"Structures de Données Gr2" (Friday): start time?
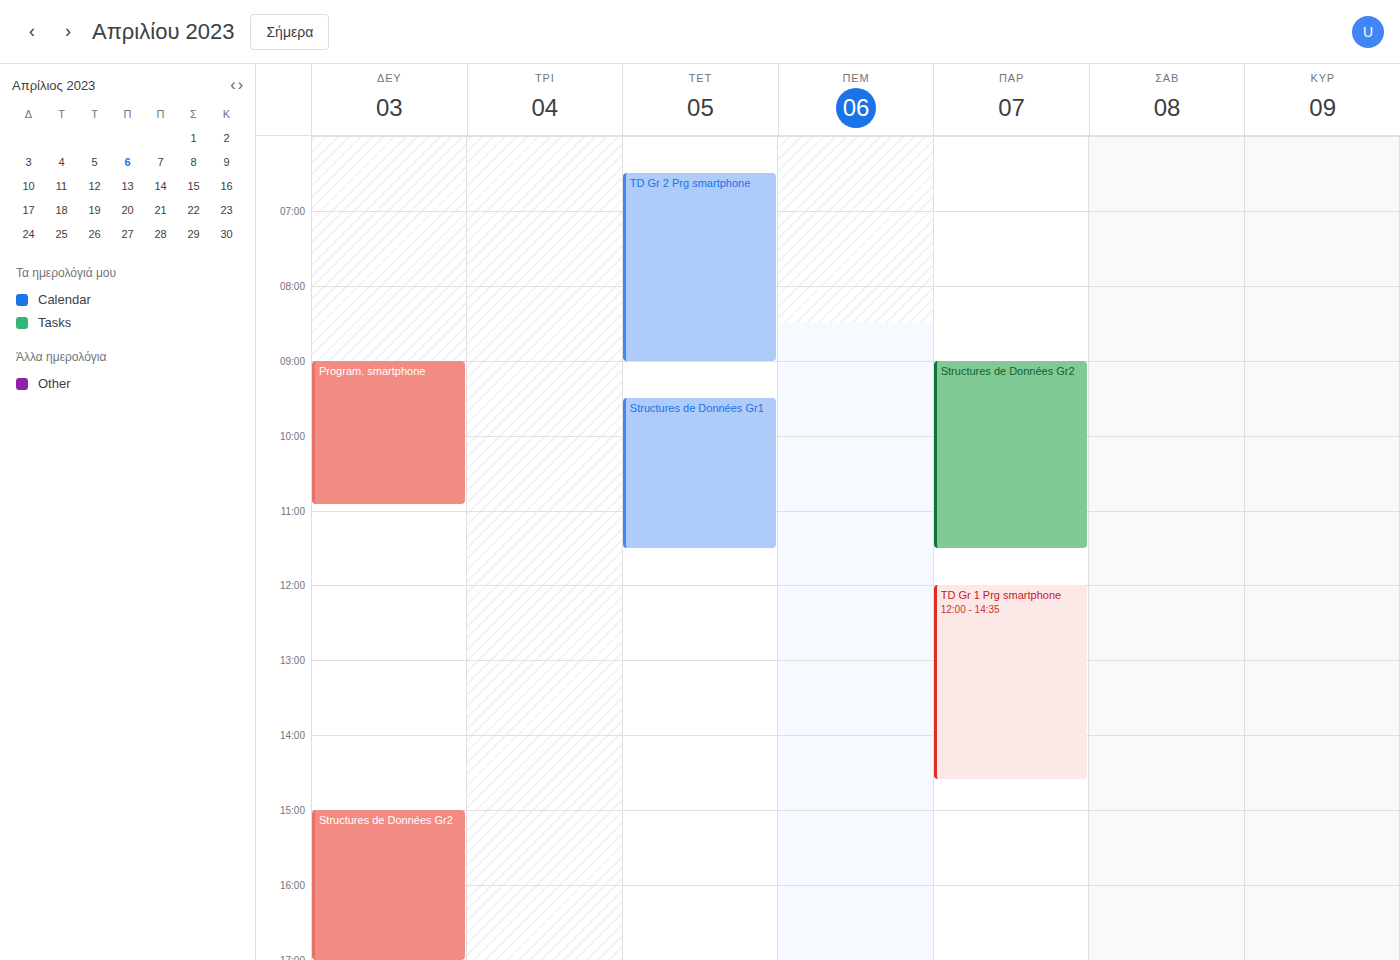
9:00 AM